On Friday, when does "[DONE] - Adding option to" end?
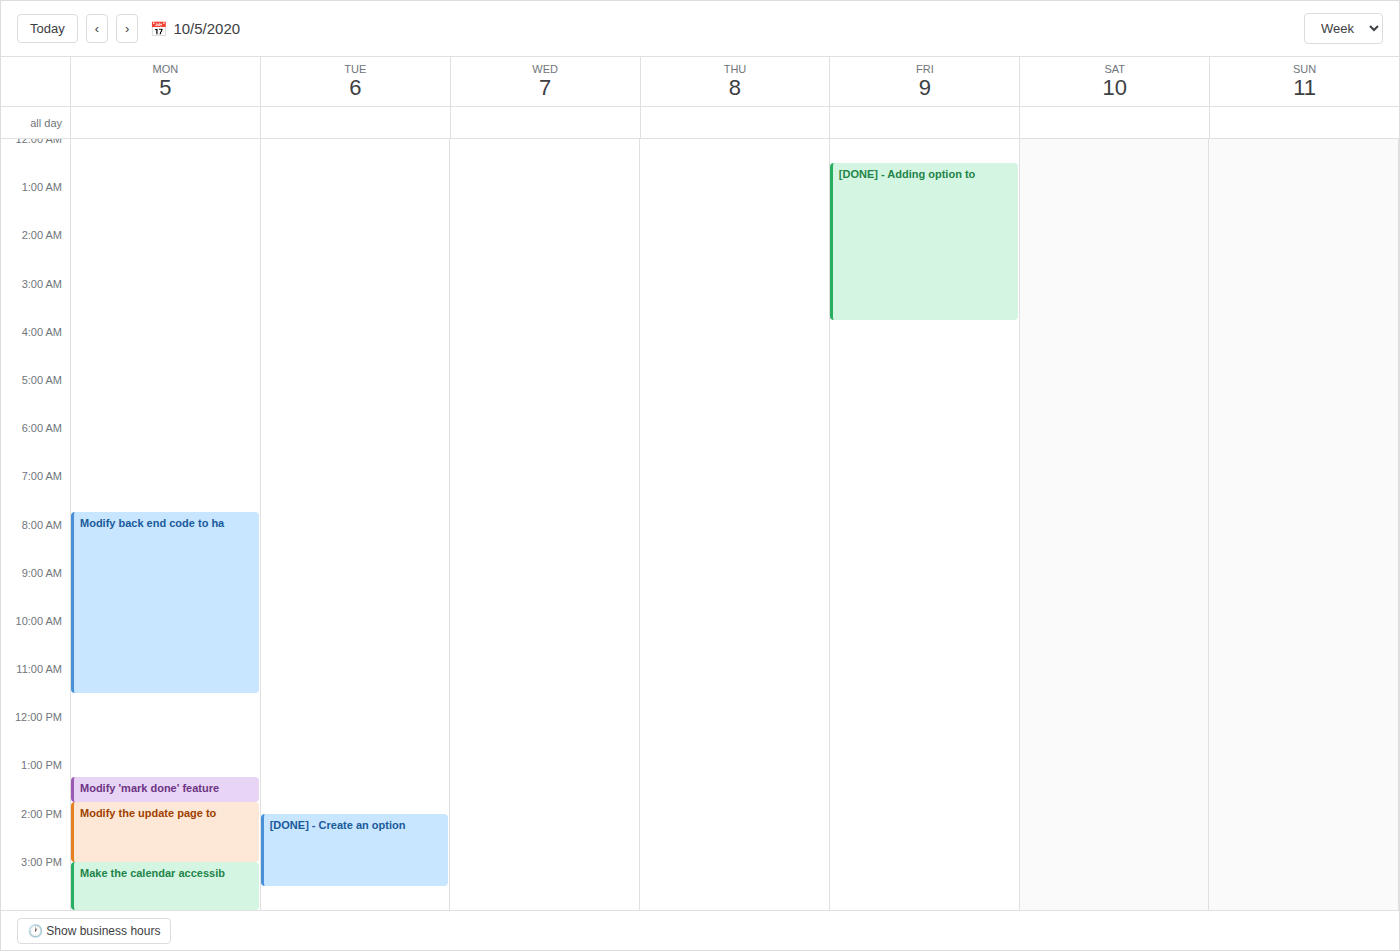
3:45 AM